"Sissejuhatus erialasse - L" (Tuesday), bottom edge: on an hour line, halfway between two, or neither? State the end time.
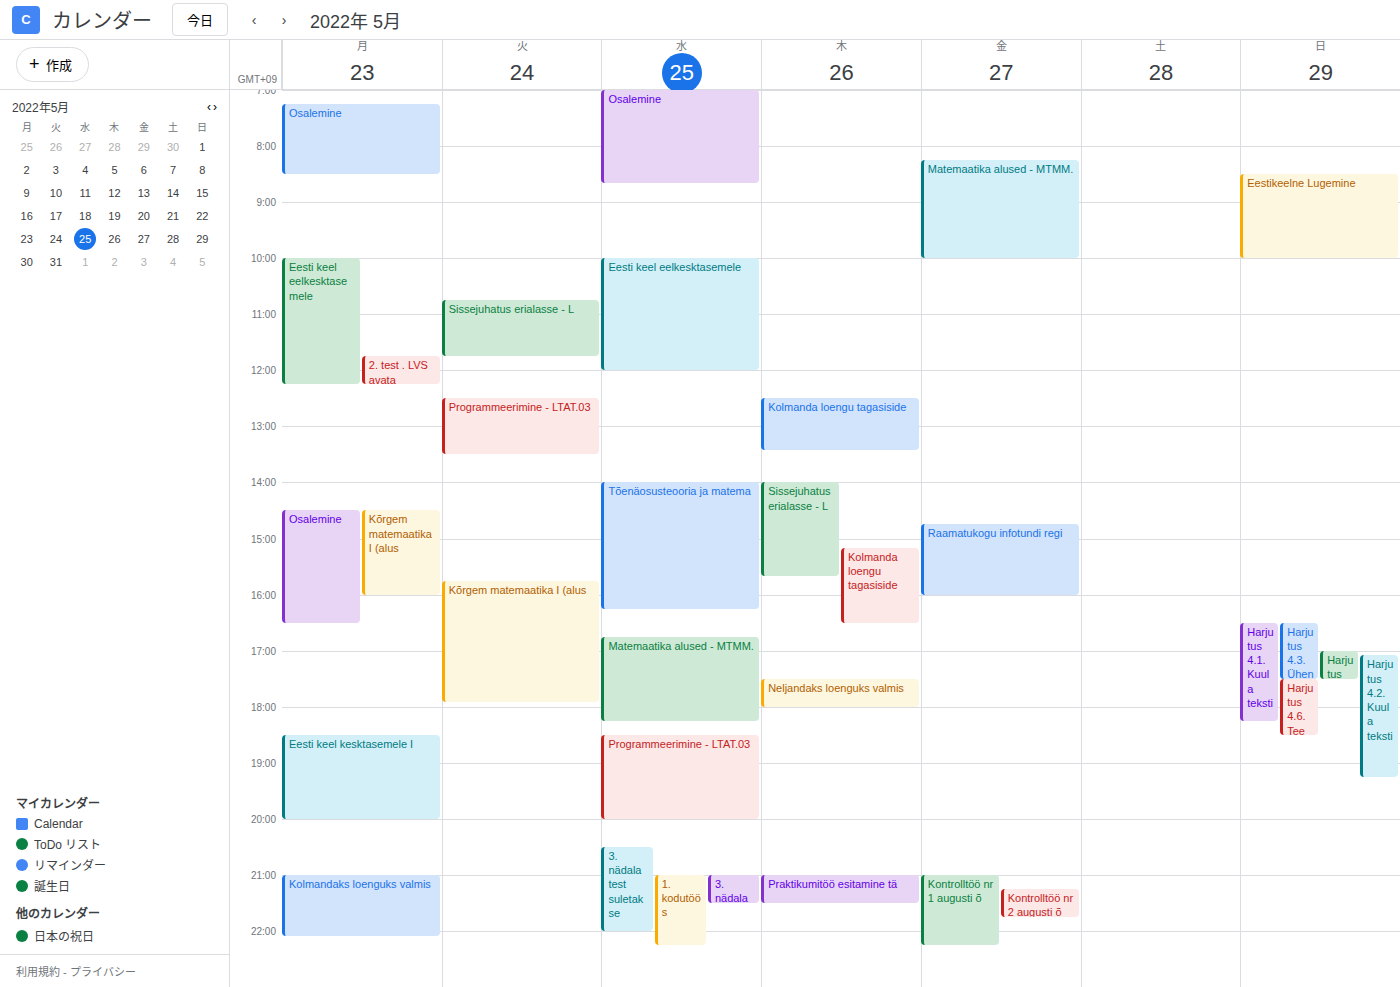
11:45 AM -- neither: three quarters of the way from the 11 AM line to the 12 PM line.